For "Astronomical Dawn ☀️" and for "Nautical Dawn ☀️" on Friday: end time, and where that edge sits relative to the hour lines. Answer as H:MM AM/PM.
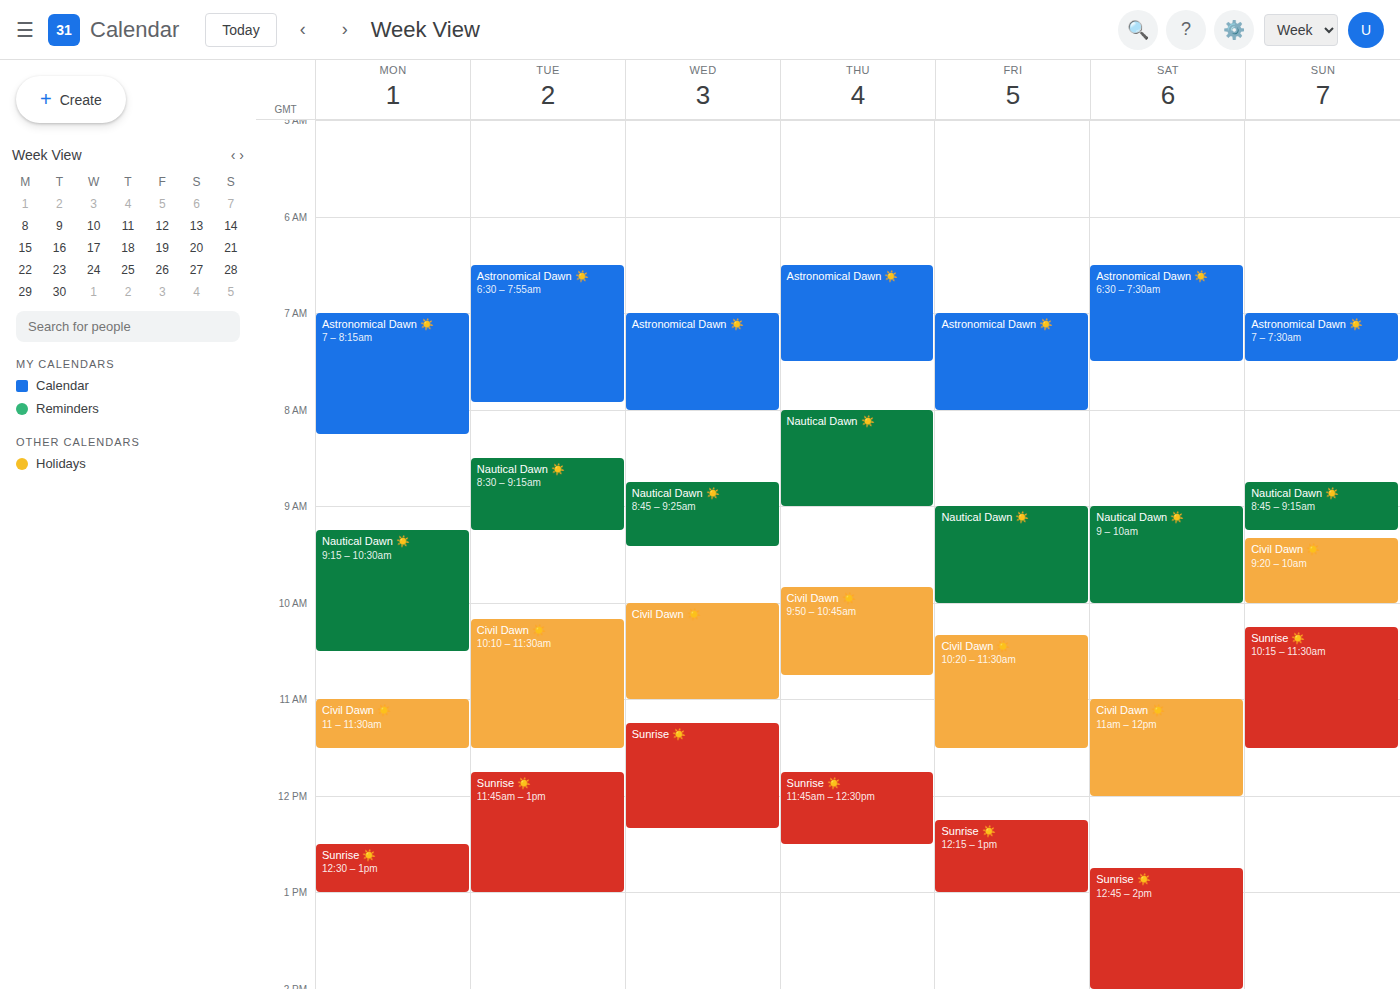
"Astronomical Dawn ☀️": 8:00 AM, exactly on the 8 AM line. "Nautical Dawn ☀️": 10:00 AM, exactly on the 10 AM line.